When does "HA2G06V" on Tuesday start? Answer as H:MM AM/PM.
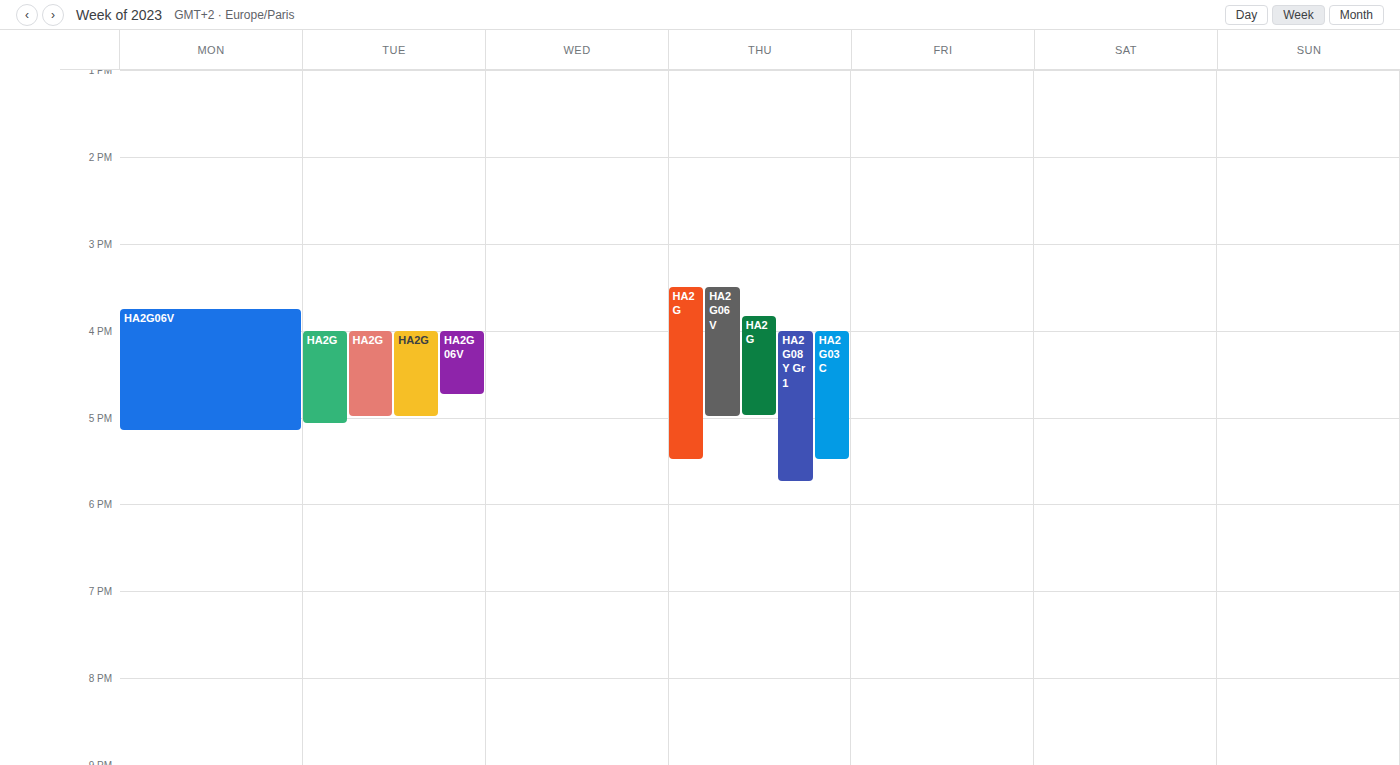
4:00 PM